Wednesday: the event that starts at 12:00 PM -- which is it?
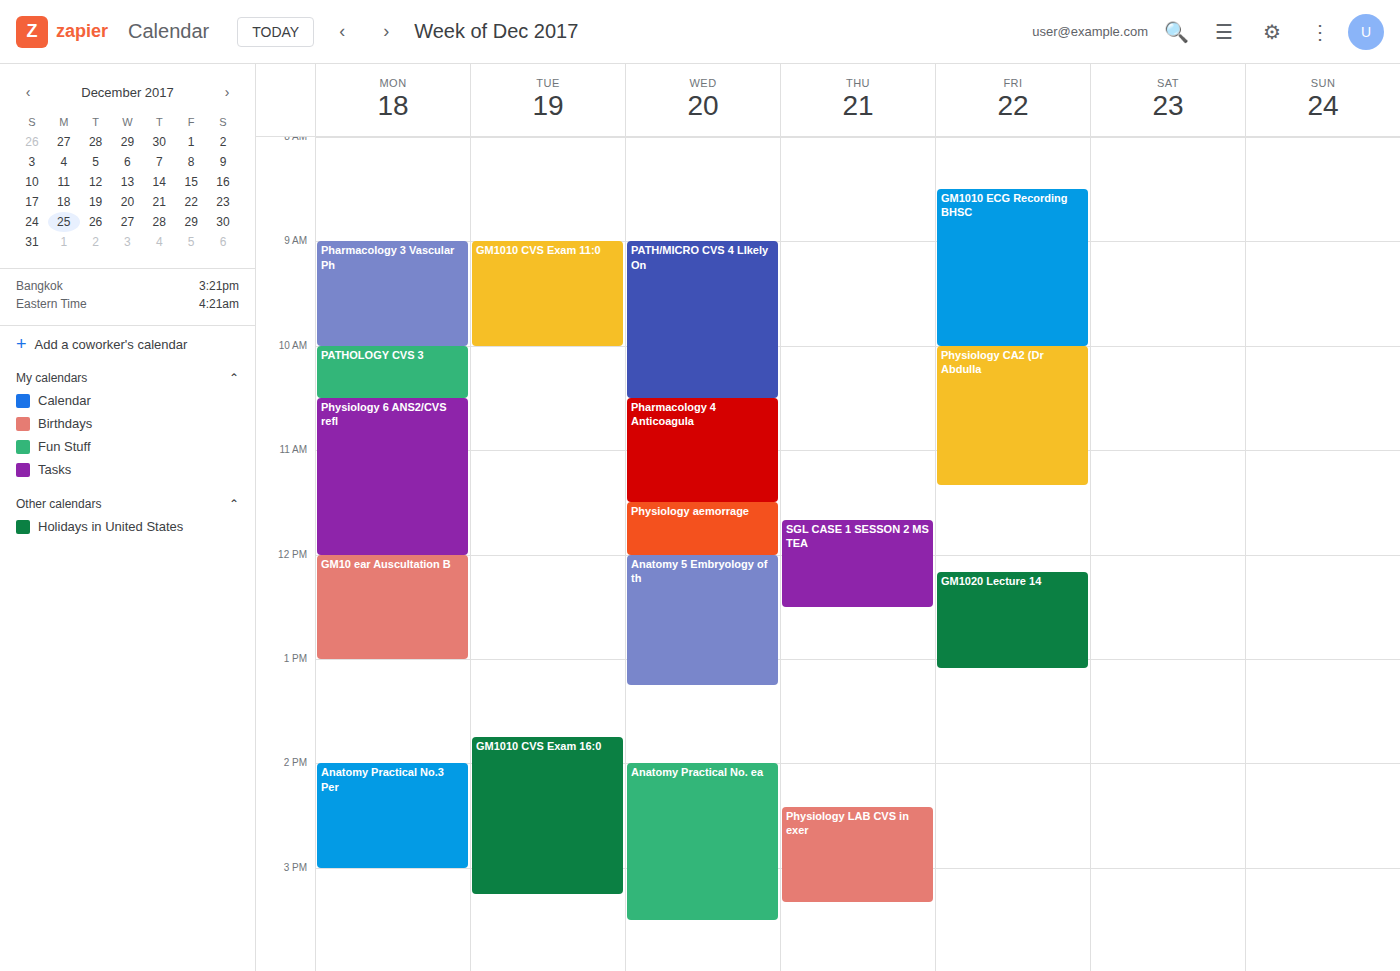
"Anatomy 5 Embryology of th"